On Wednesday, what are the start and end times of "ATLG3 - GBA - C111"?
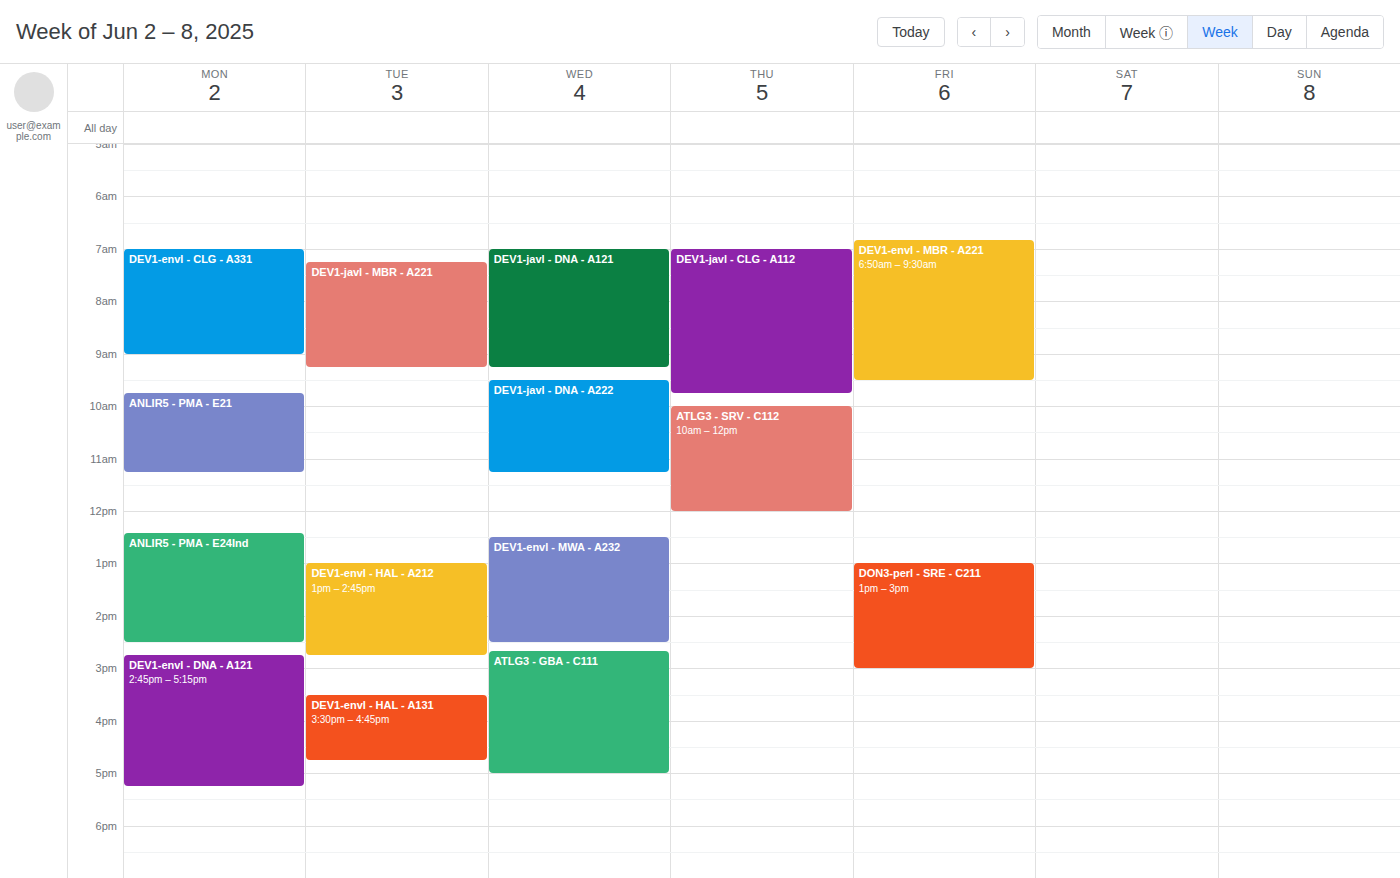
14:40 to 17:00